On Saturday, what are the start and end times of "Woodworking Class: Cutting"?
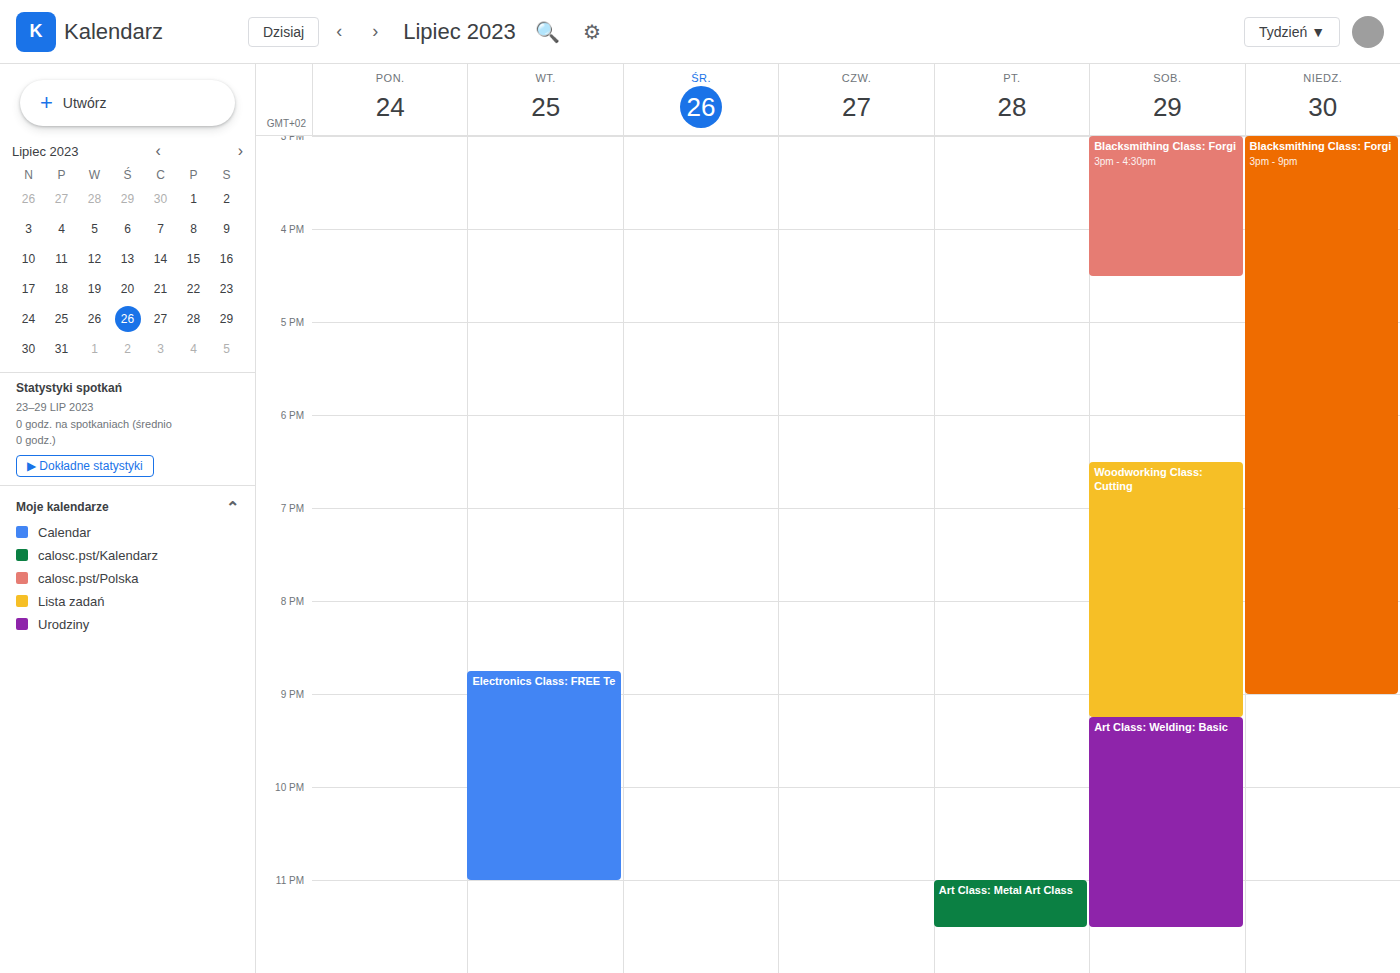
6:30 PM to 9:15 PM